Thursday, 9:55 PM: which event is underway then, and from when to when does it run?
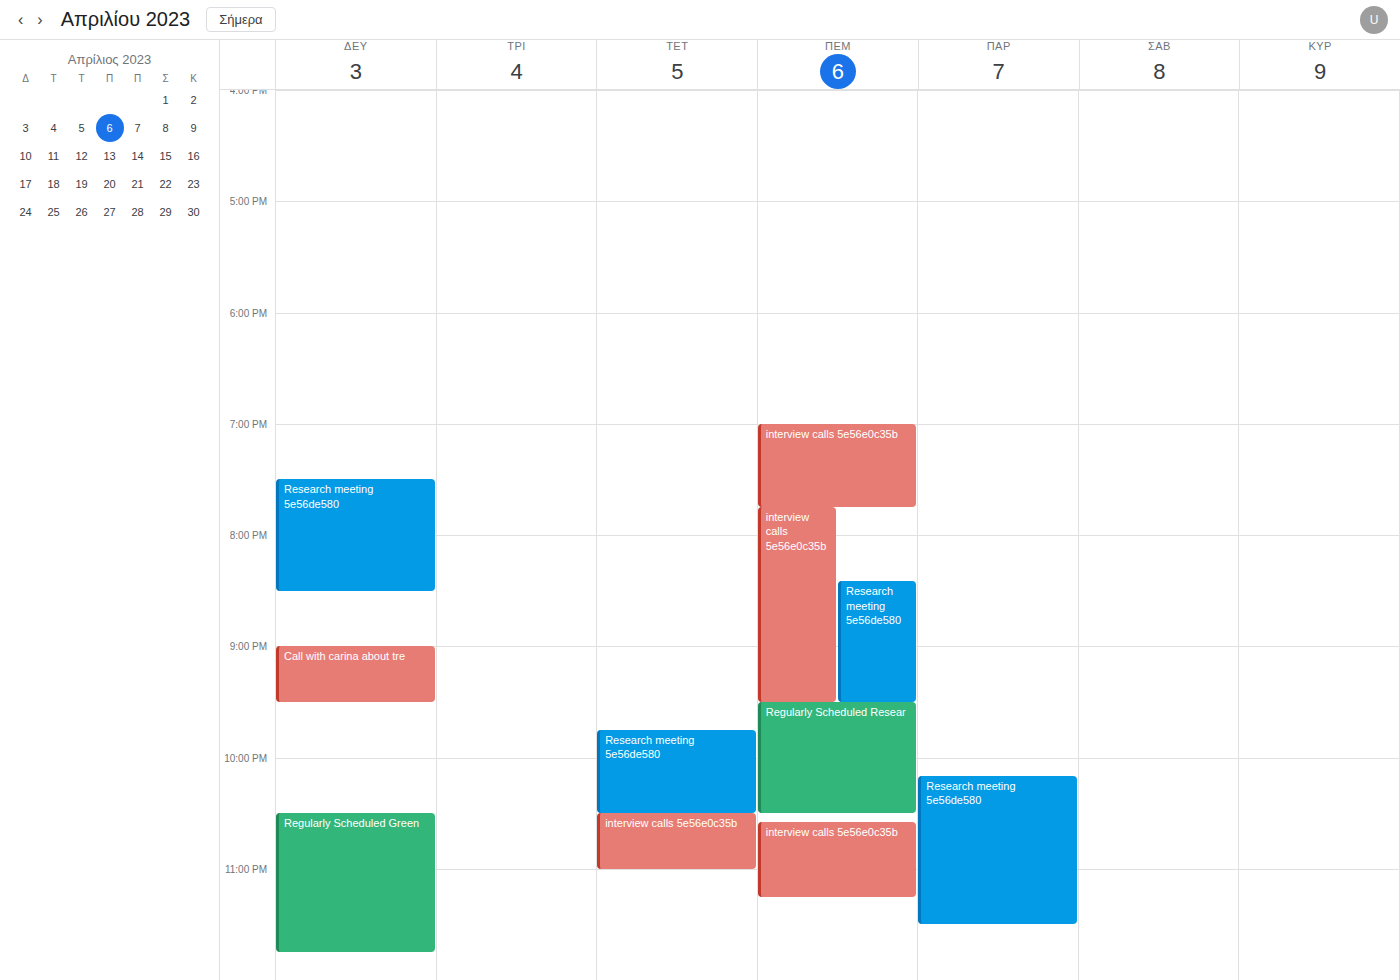
"Regularly Scheduled Resear", 9:30 PM to 10:30 PM